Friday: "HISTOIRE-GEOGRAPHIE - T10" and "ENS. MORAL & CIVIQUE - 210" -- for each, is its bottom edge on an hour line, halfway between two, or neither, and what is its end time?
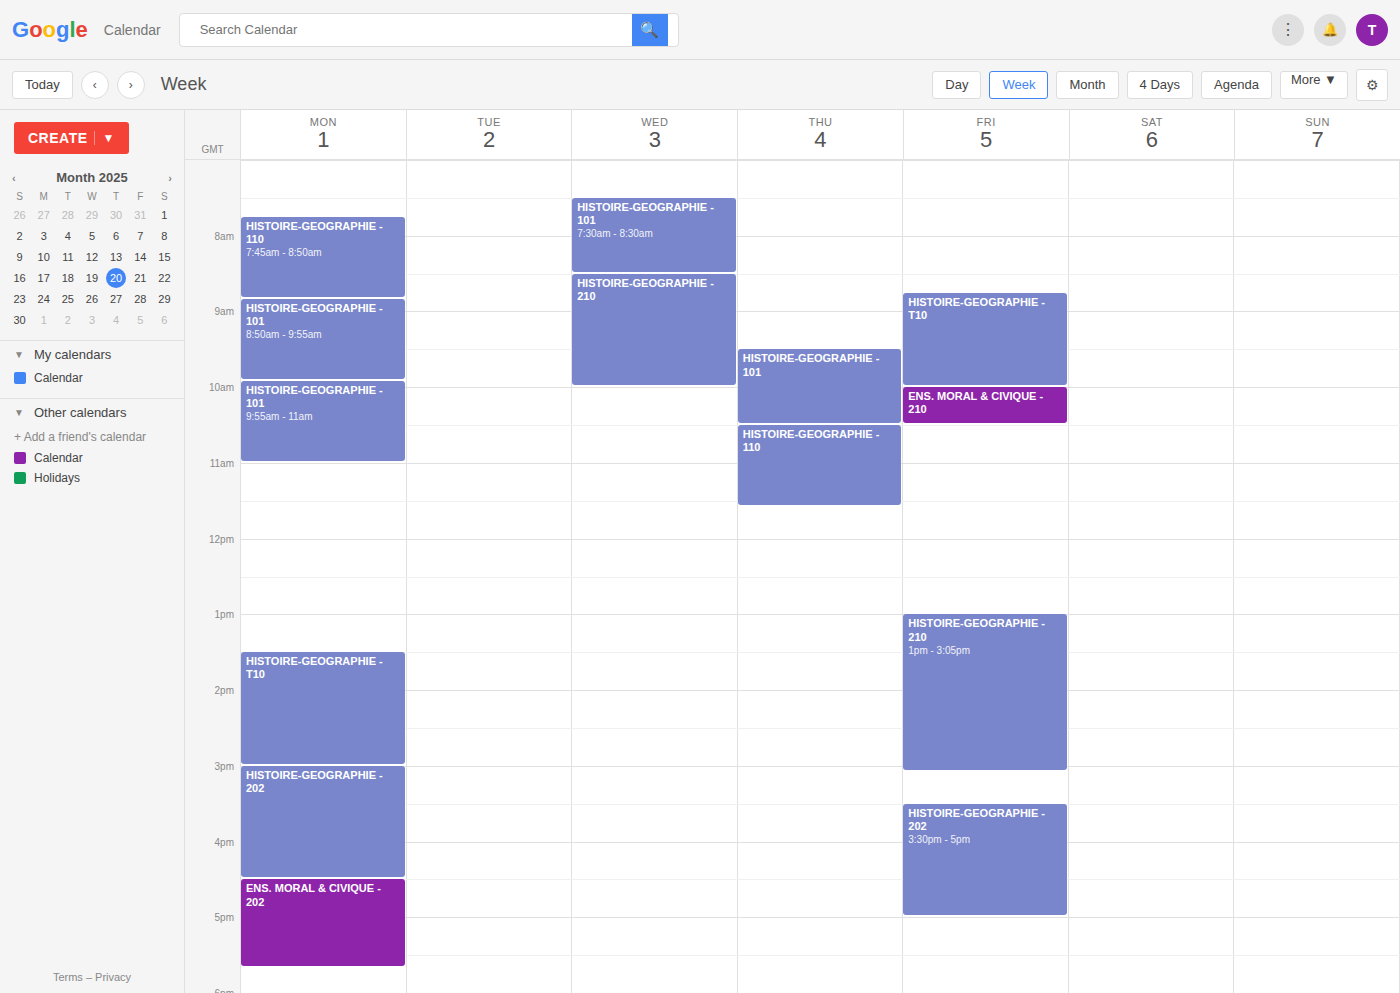
"HISTOIRE-GEOGRAPHIE - T10": 10:00 AM, exactly on the 10 AM line. "ENS. MORAL & CIVIQUE - 210": 10:30 AM, halfway between the 10 AM and 11 AM lines.